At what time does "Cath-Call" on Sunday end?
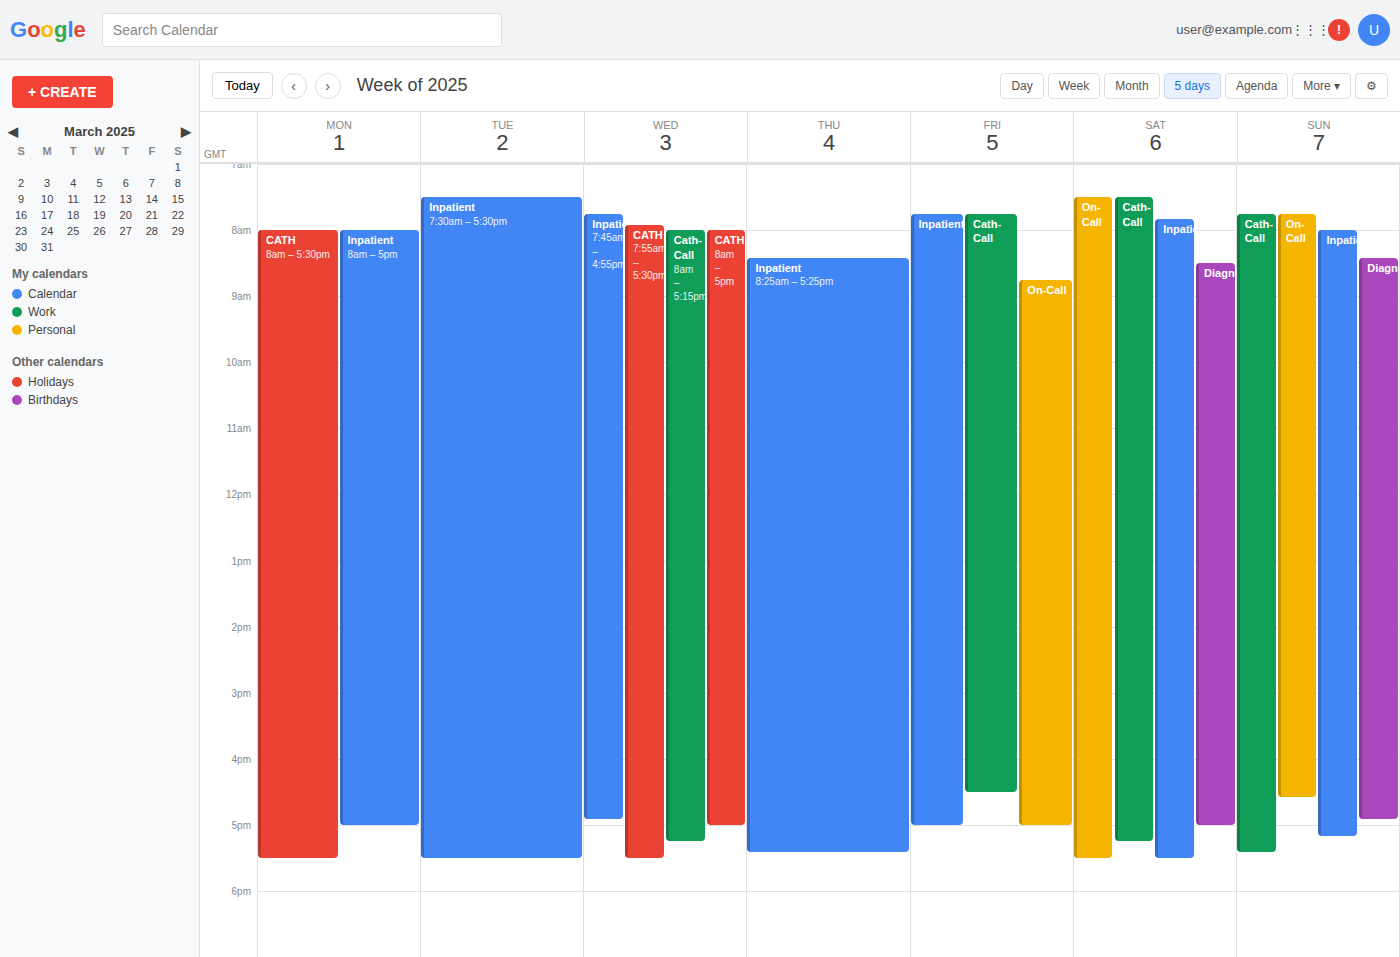
5:25 PM